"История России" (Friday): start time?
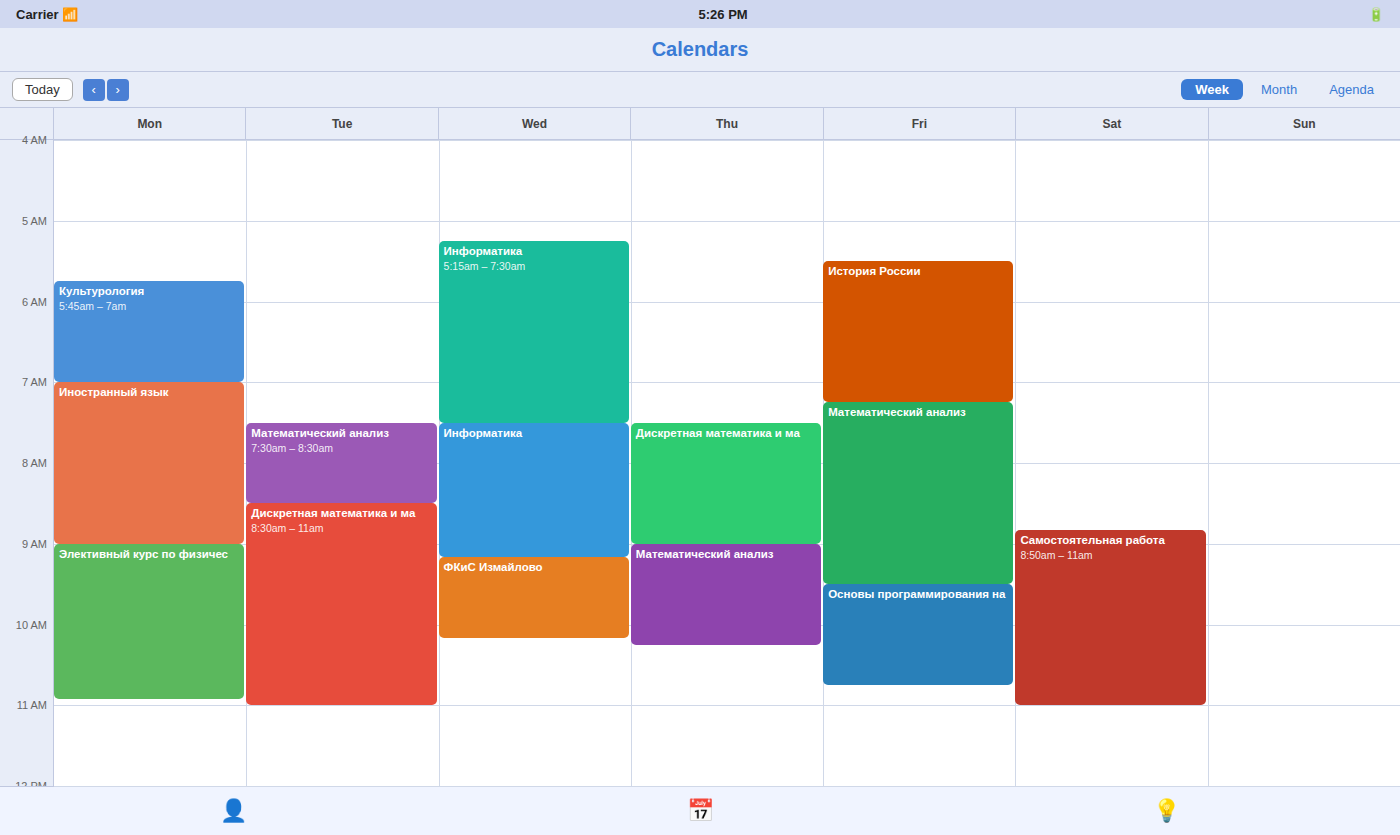
5:30 AM